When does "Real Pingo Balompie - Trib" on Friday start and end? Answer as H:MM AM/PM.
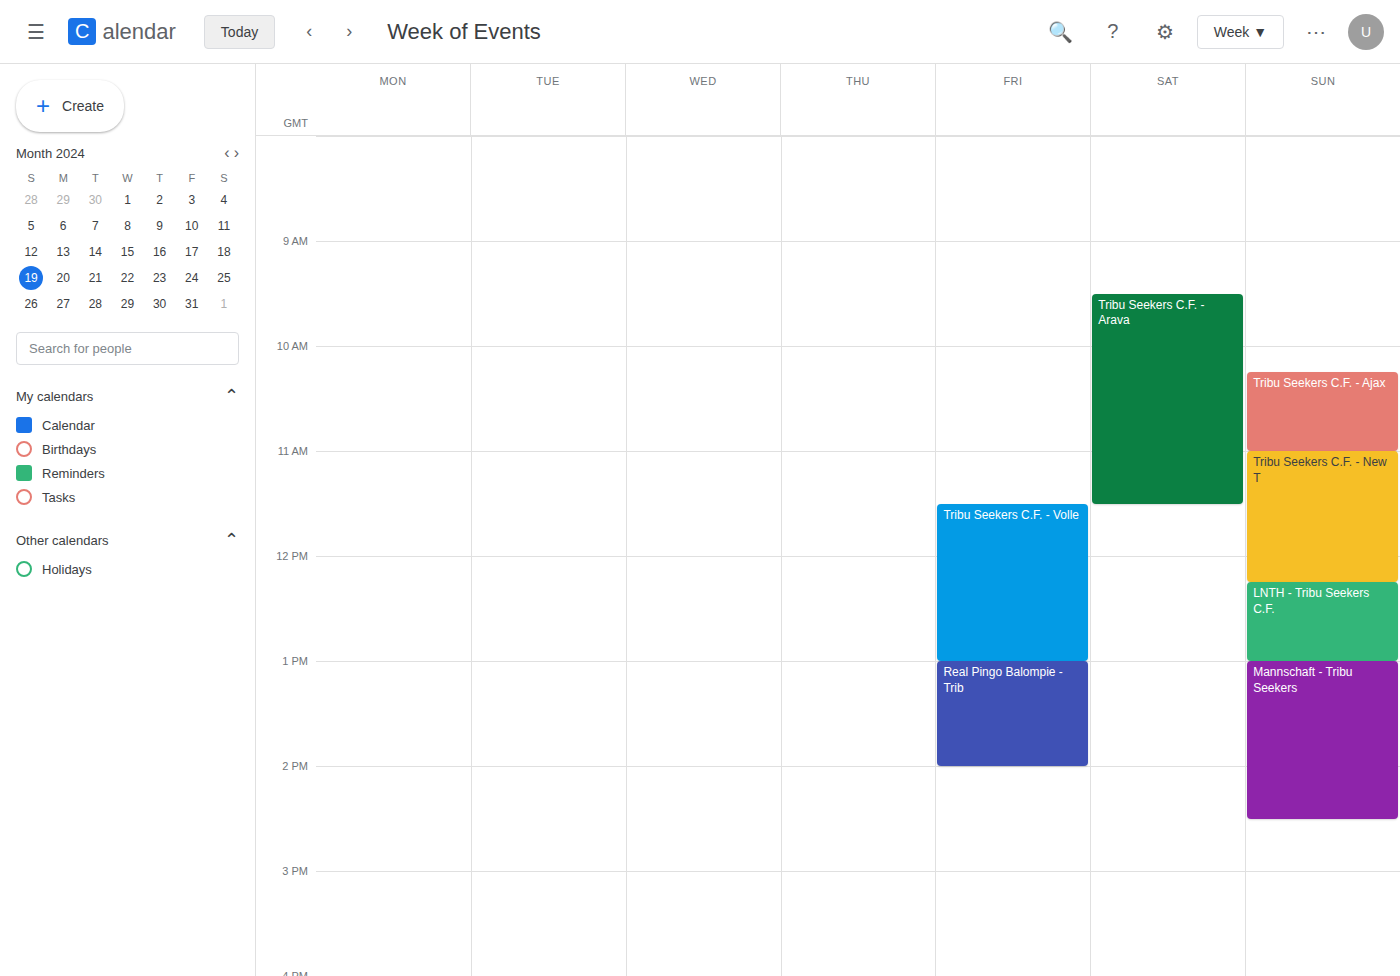
1:00 PM to 2:00 PM